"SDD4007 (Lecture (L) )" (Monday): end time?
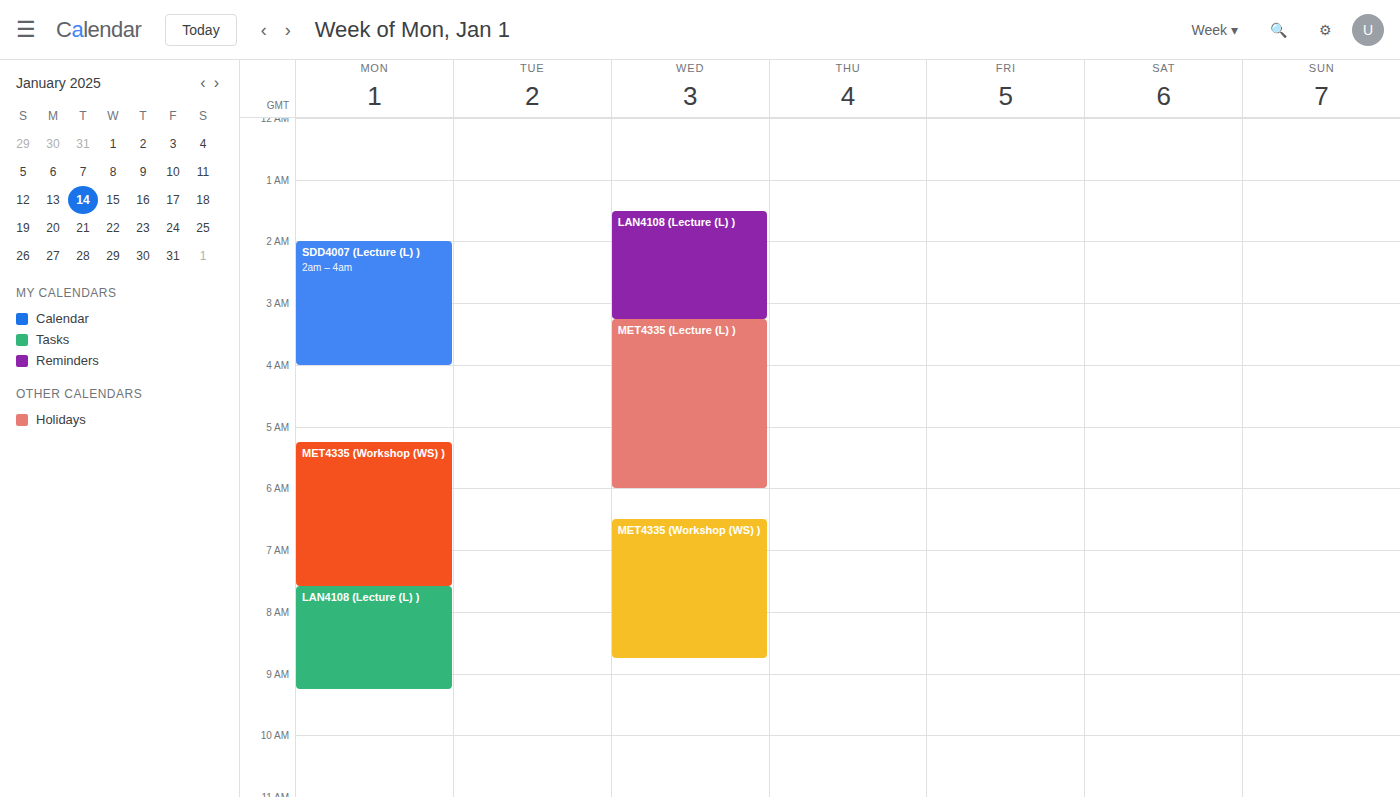
04:00